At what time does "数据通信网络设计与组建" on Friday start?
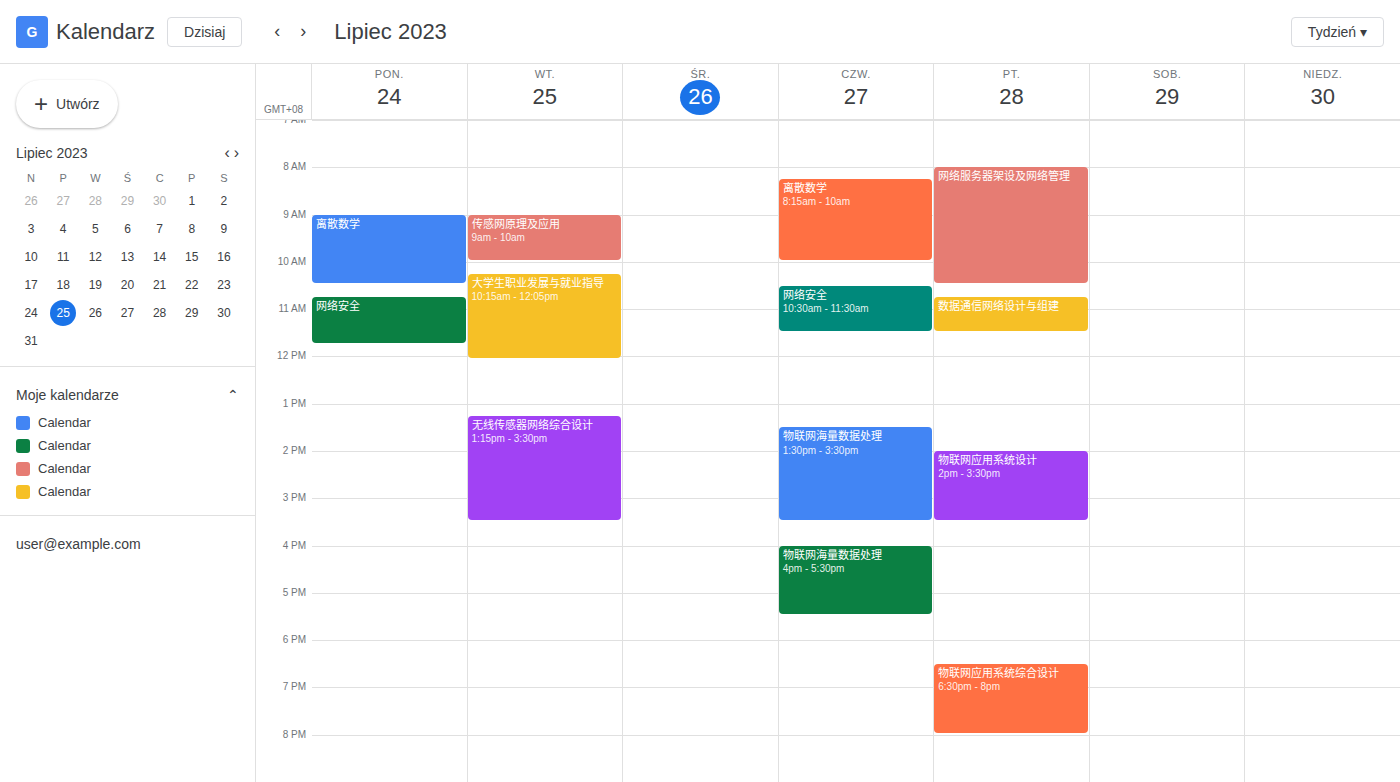
10:45 AM